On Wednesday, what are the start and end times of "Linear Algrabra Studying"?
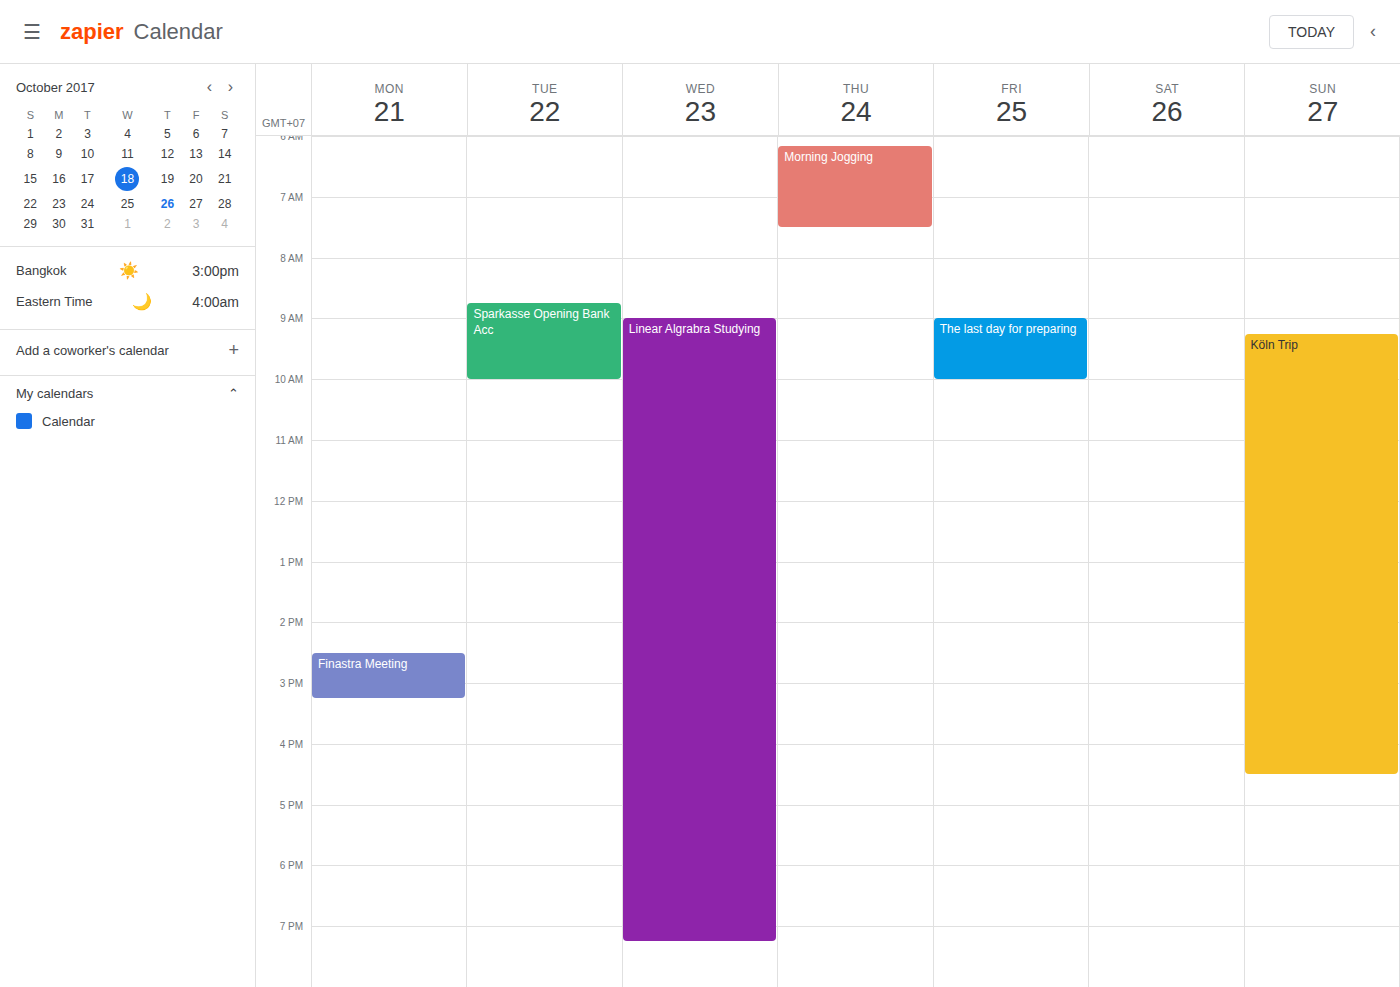
09:00 to 19:15